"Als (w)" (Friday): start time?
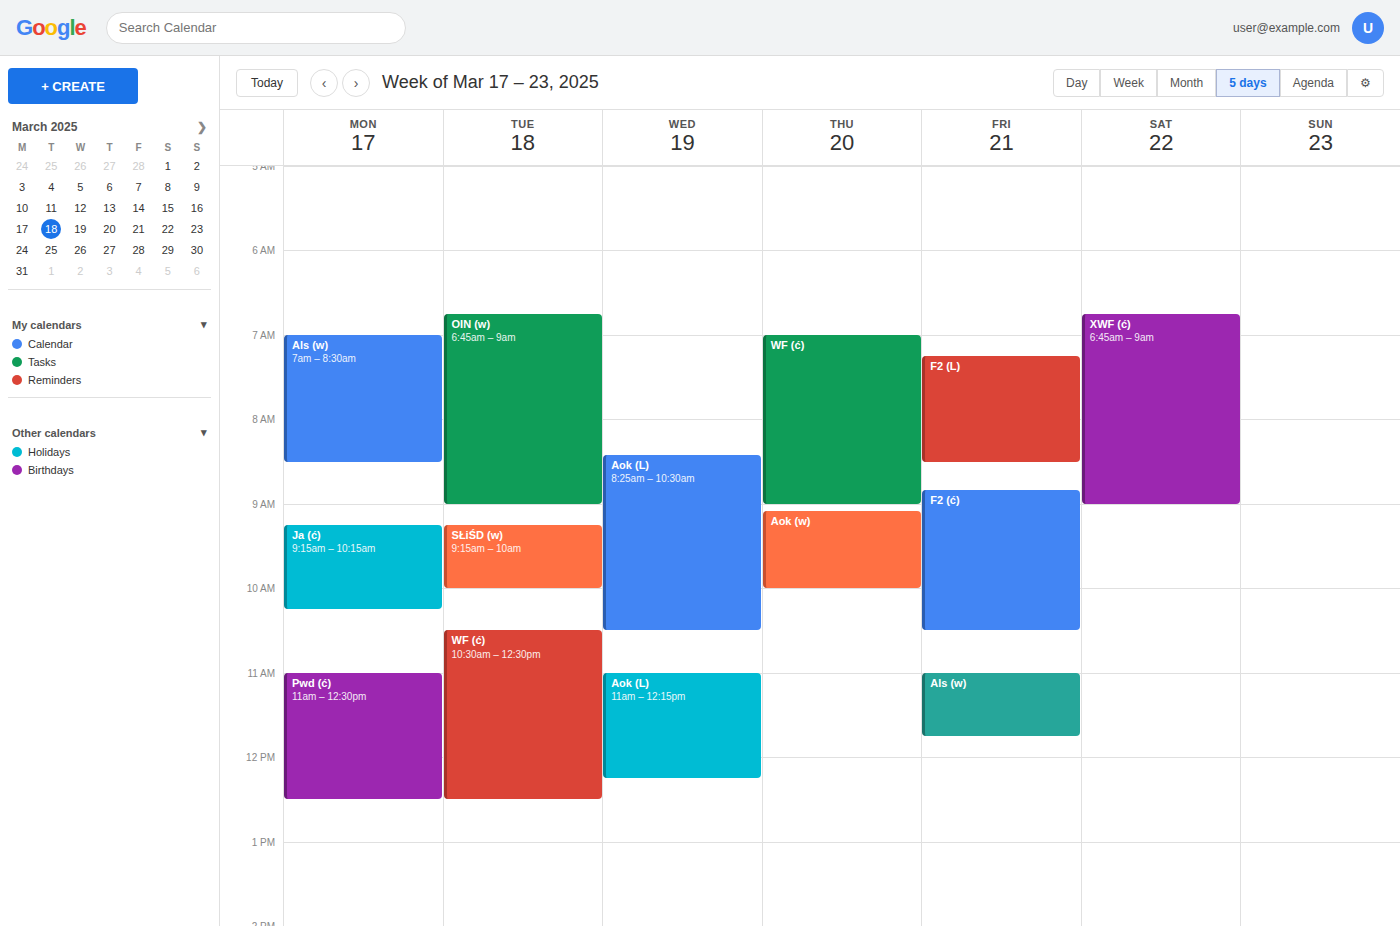
11:00 AM